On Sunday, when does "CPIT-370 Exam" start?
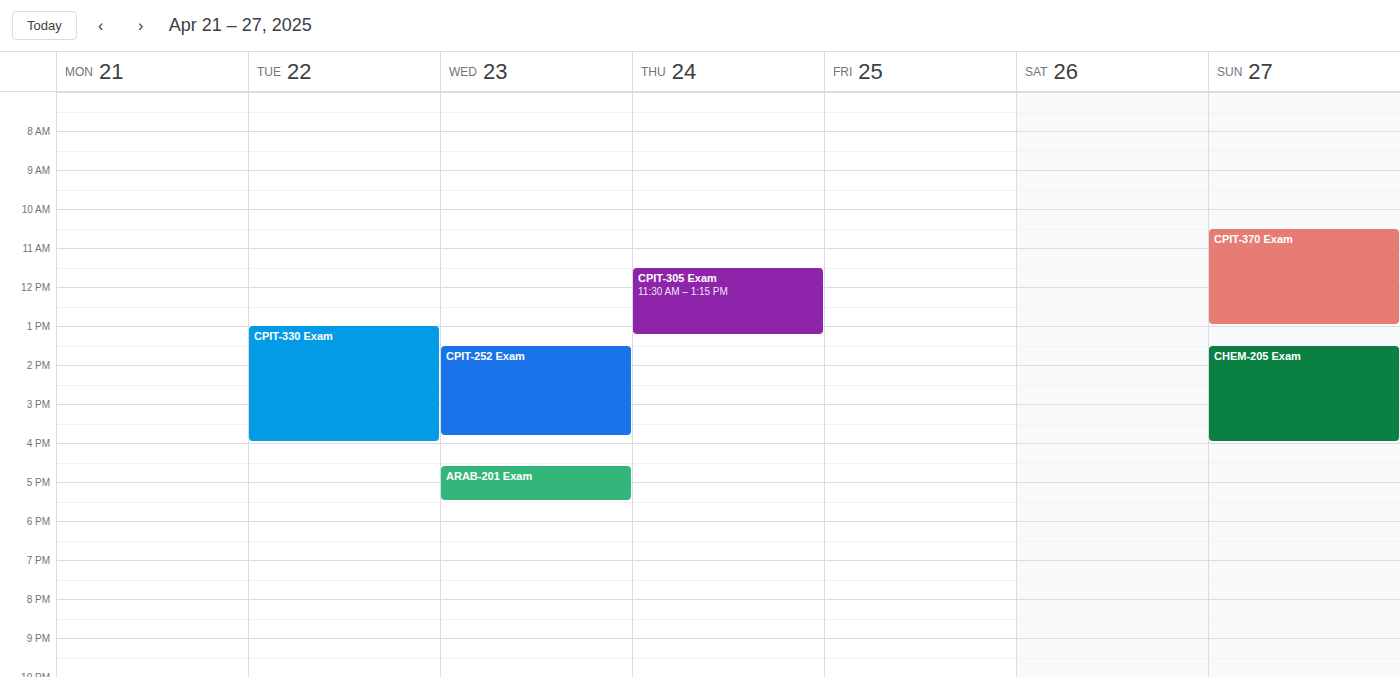
10:30 AM